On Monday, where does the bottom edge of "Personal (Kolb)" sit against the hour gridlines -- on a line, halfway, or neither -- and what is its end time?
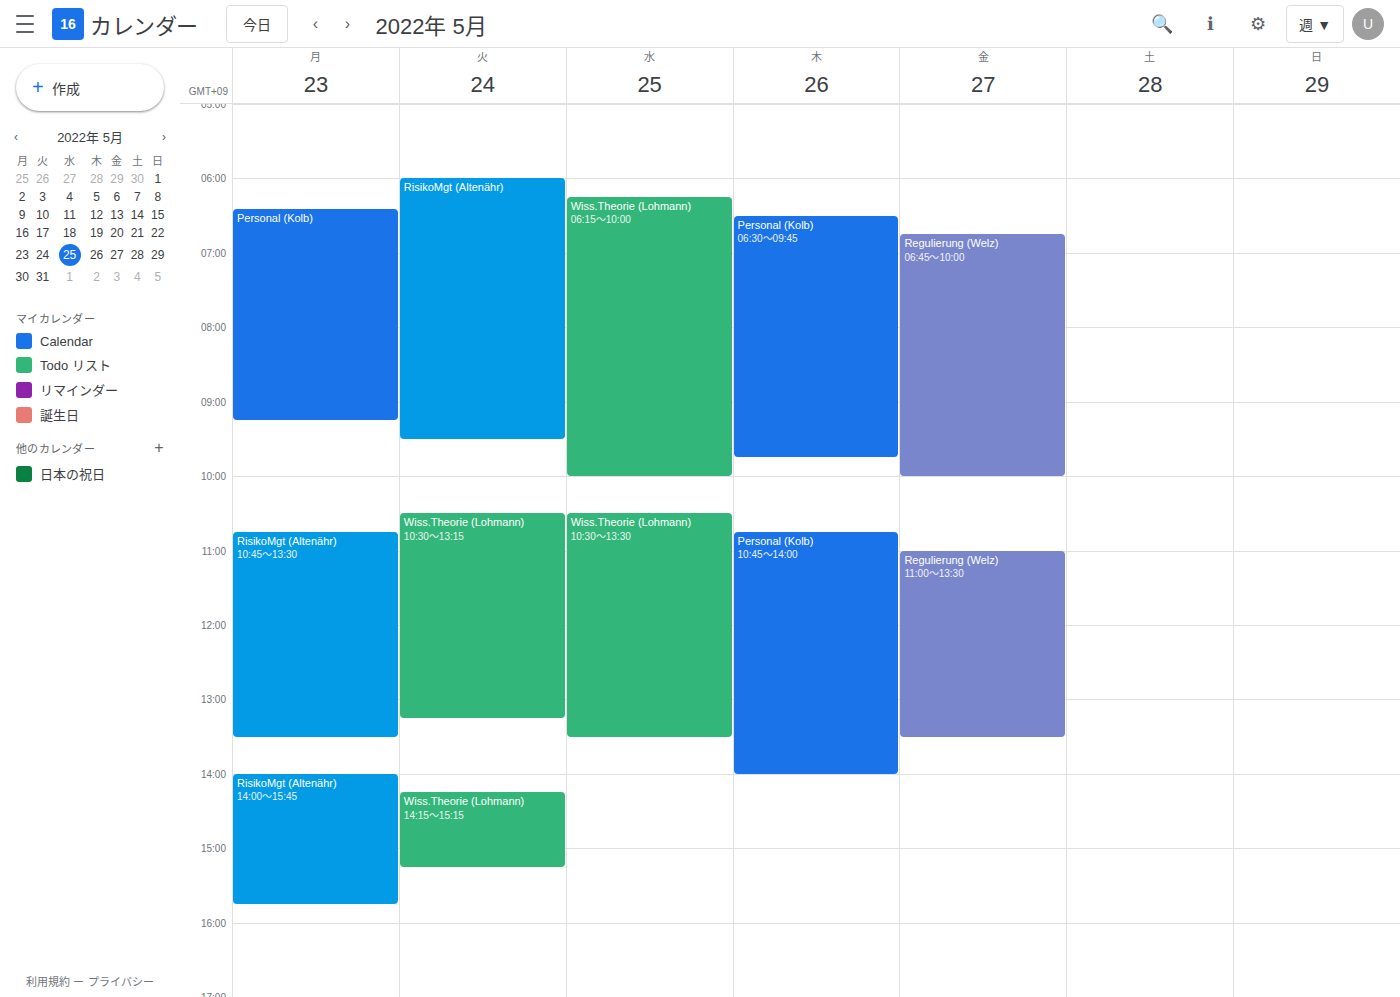
9:15 AM -- neither: a quarter of the way from the 9 AM line to the 10 AM line.